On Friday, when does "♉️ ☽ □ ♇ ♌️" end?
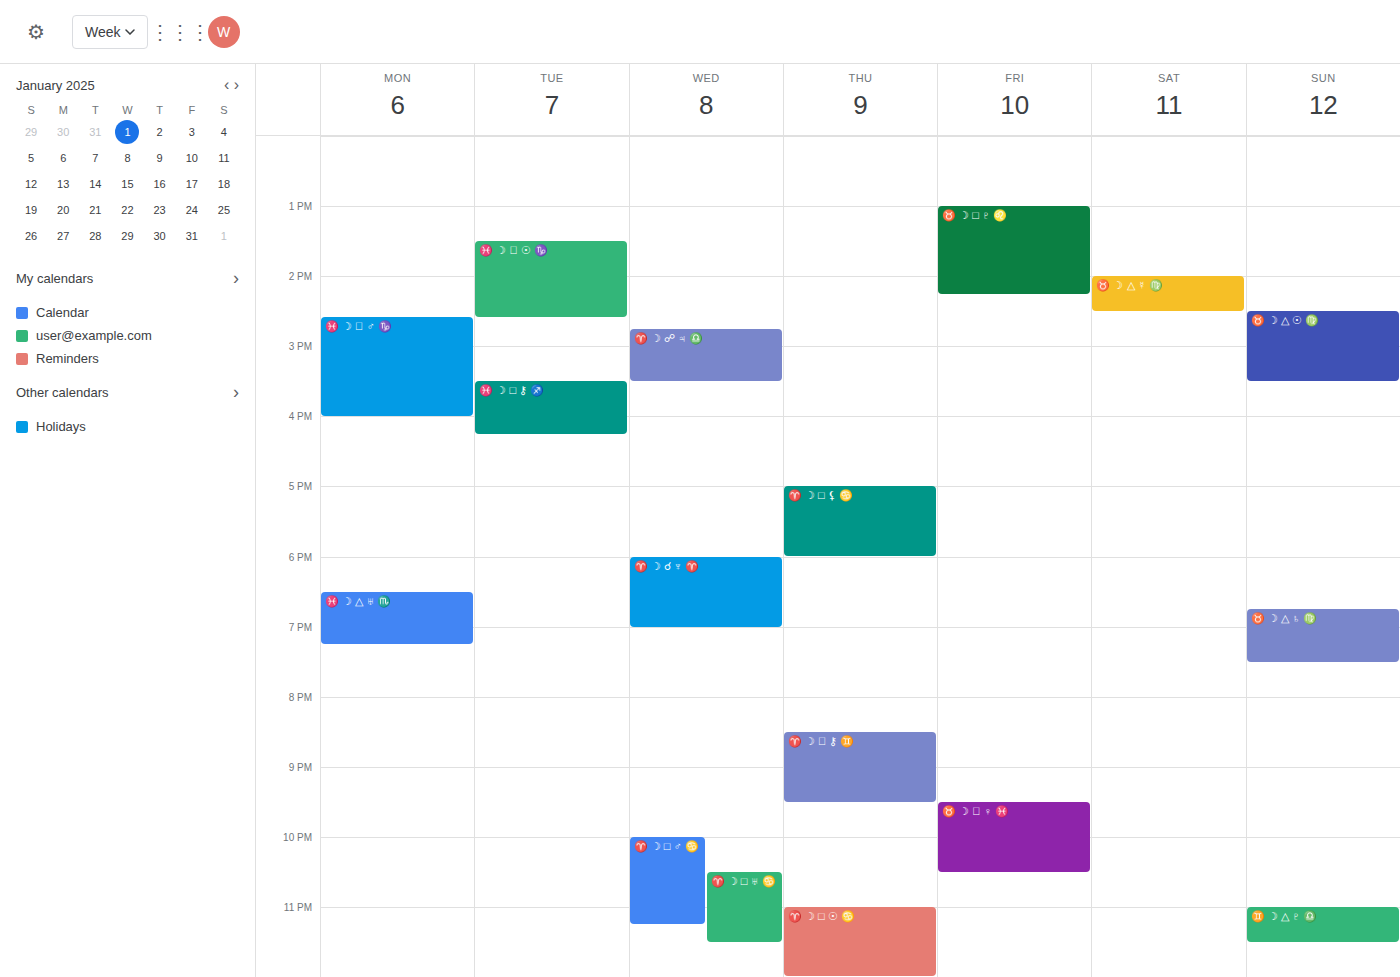
2:15 PM